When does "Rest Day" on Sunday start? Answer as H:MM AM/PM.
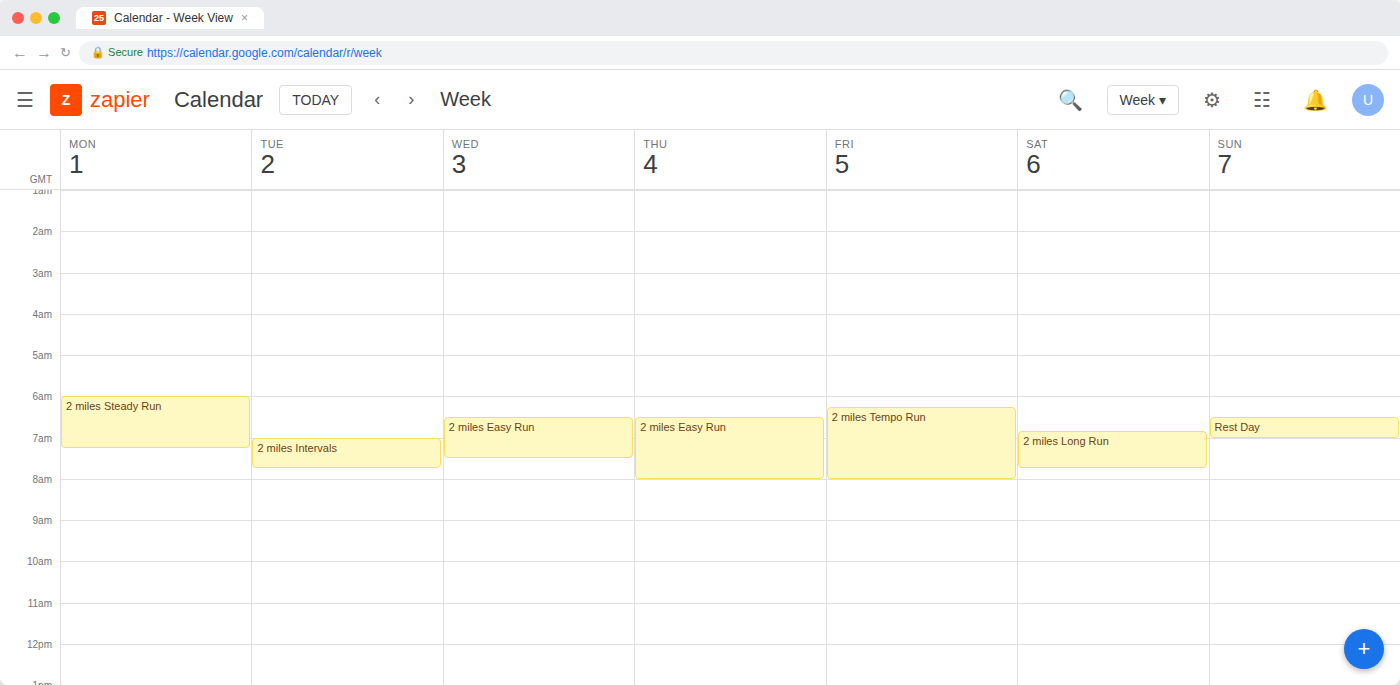
6:30 AM